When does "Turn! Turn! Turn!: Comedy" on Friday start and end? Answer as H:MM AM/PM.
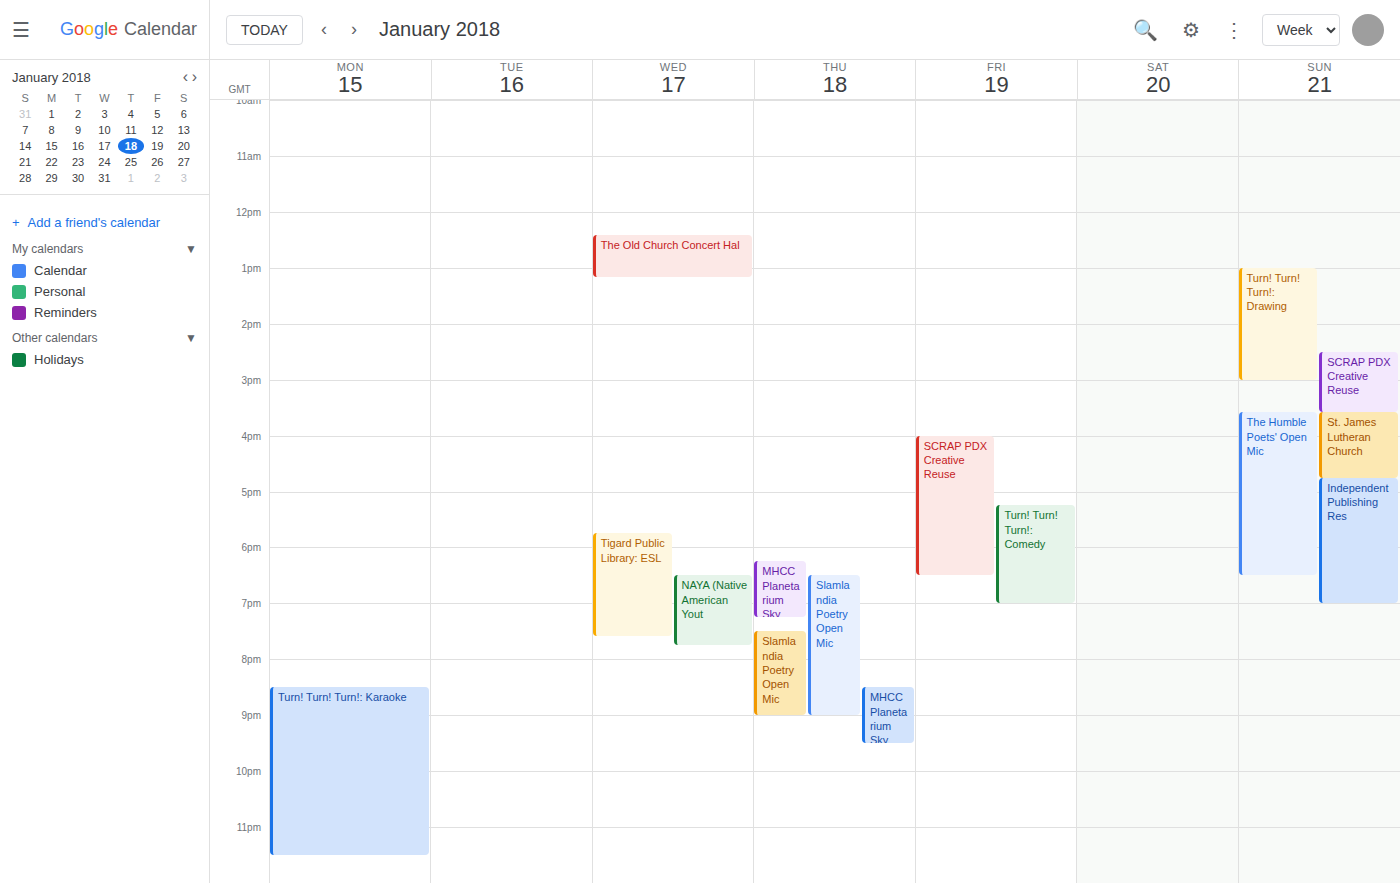
5:15 PM to 7:00 PM